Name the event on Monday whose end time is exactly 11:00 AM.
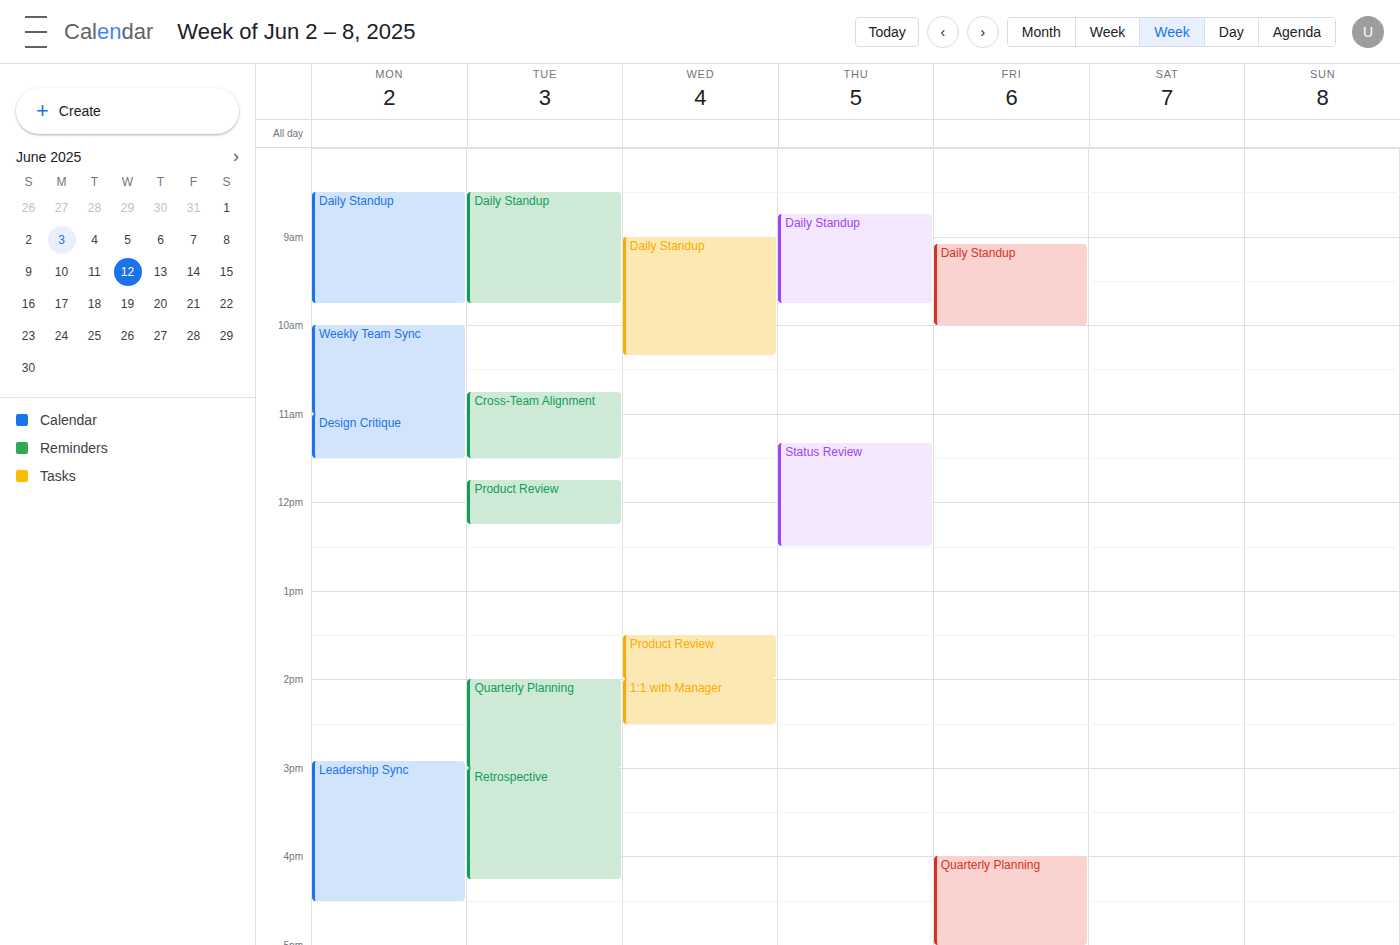
"Weekly Team Sync"